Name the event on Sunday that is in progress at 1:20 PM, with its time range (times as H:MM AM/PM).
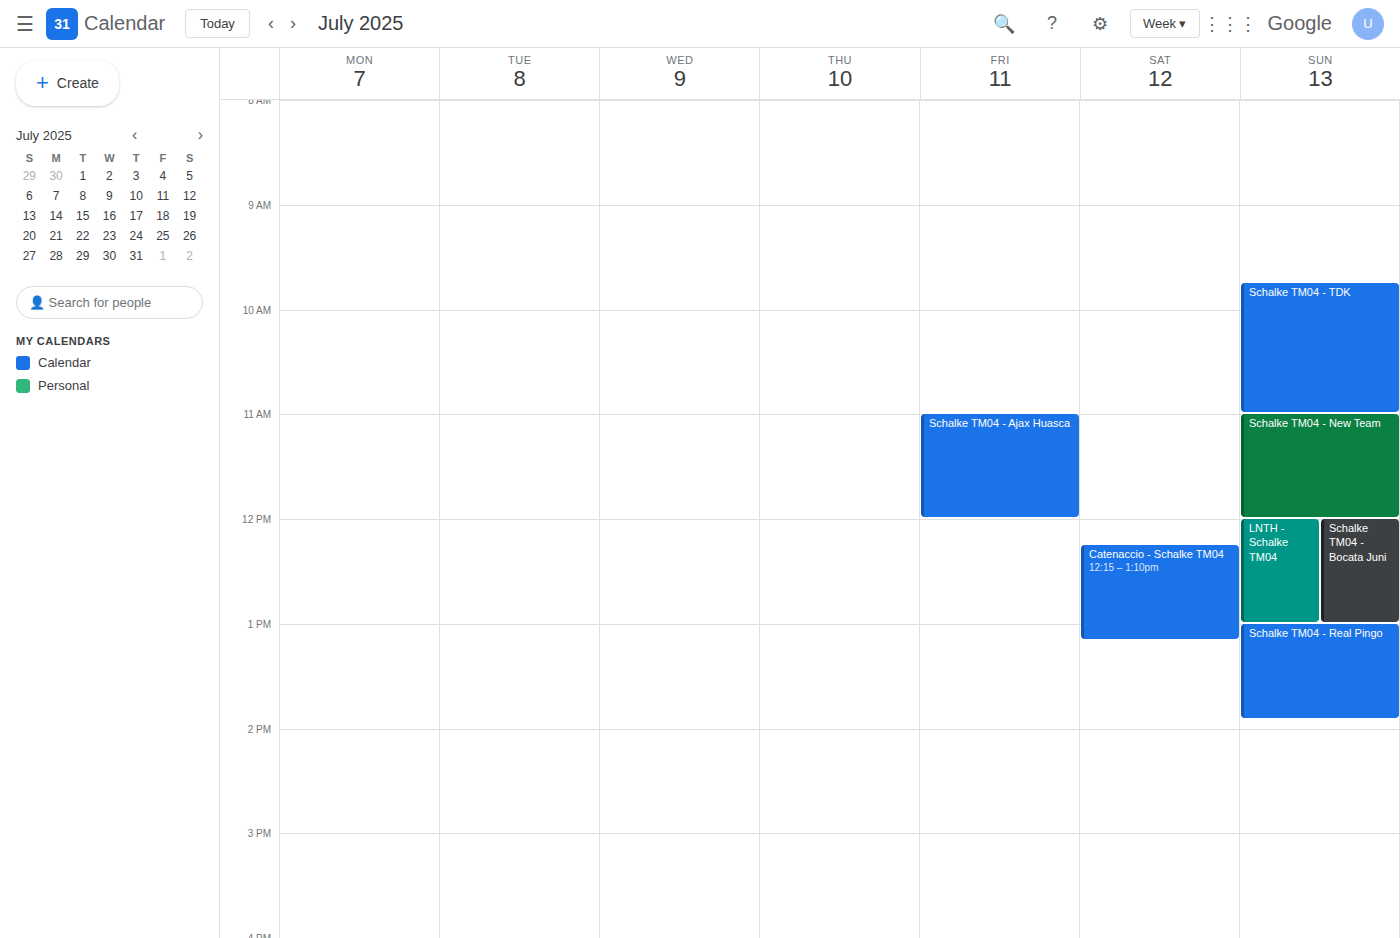
"Schalke TM04 - Real Pingo", 1:00 PM to 1:55 PM